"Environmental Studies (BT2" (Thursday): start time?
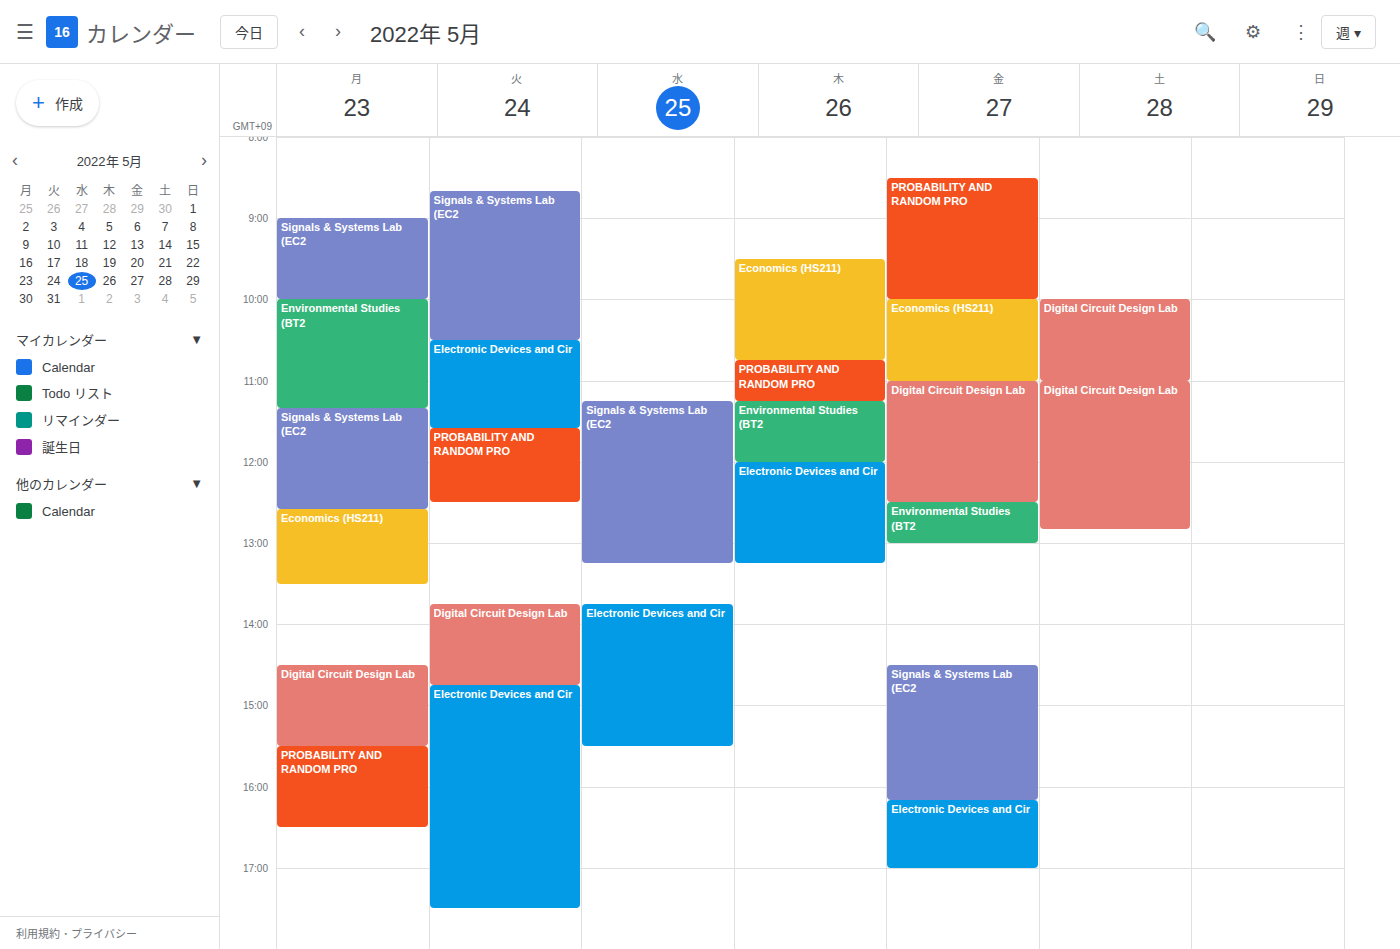
11:15 AM